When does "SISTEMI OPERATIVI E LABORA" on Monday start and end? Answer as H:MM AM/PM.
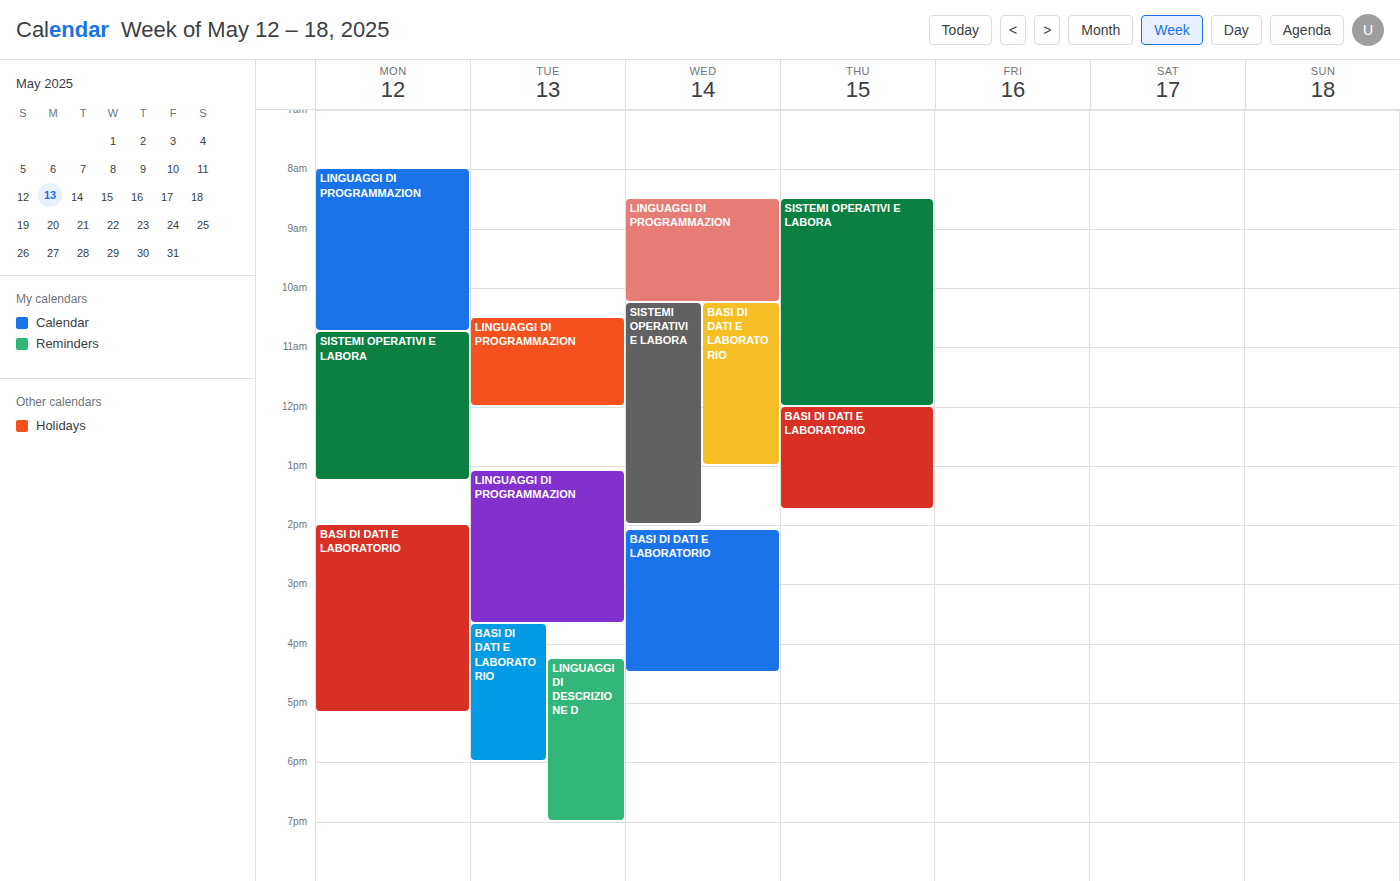
10:45 AM to 1:15 PM